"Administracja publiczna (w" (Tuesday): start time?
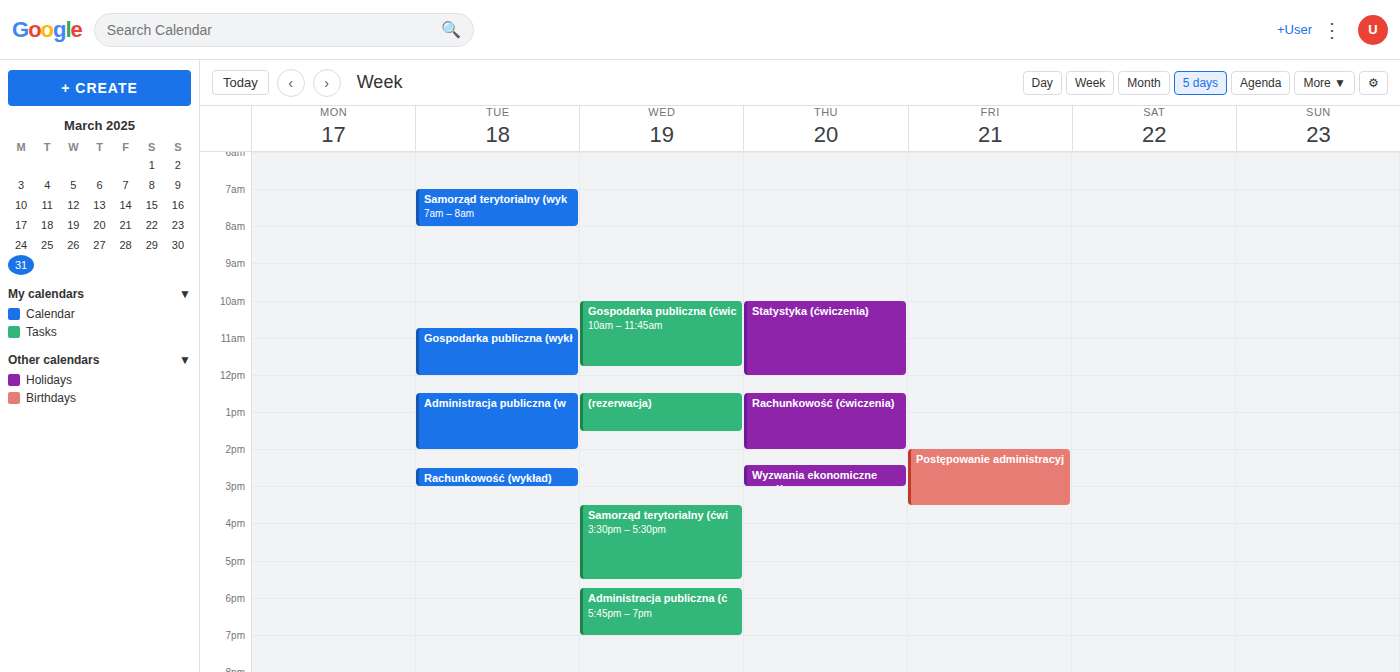
12:30 PM